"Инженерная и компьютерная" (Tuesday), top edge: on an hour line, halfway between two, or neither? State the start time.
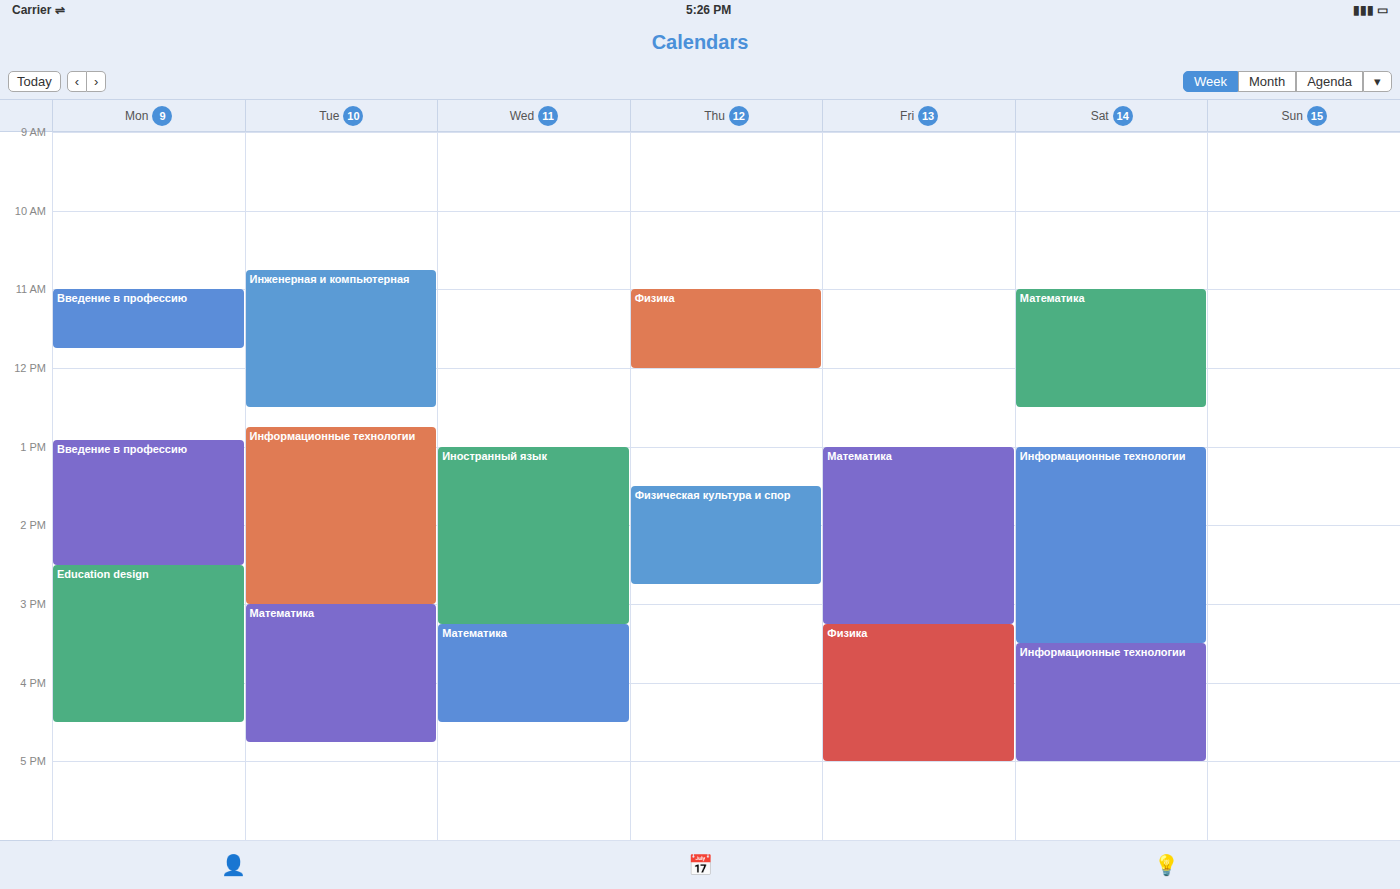
10:45 AM -- neither: three quarters of the way from the 10 AM line to the 11 AM line.